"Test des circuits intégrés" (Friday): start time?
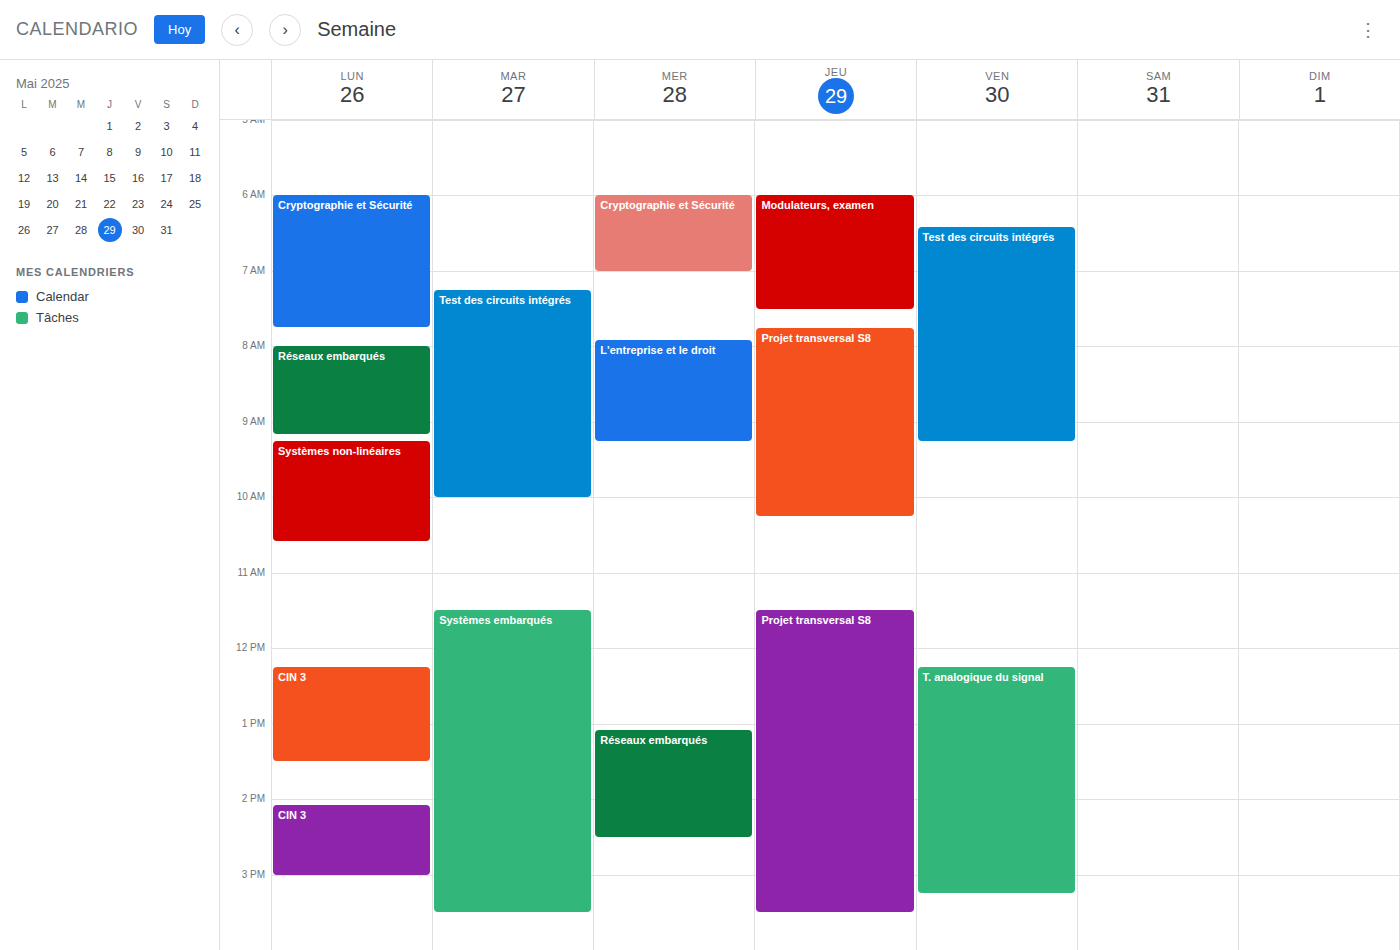
6:25 AM